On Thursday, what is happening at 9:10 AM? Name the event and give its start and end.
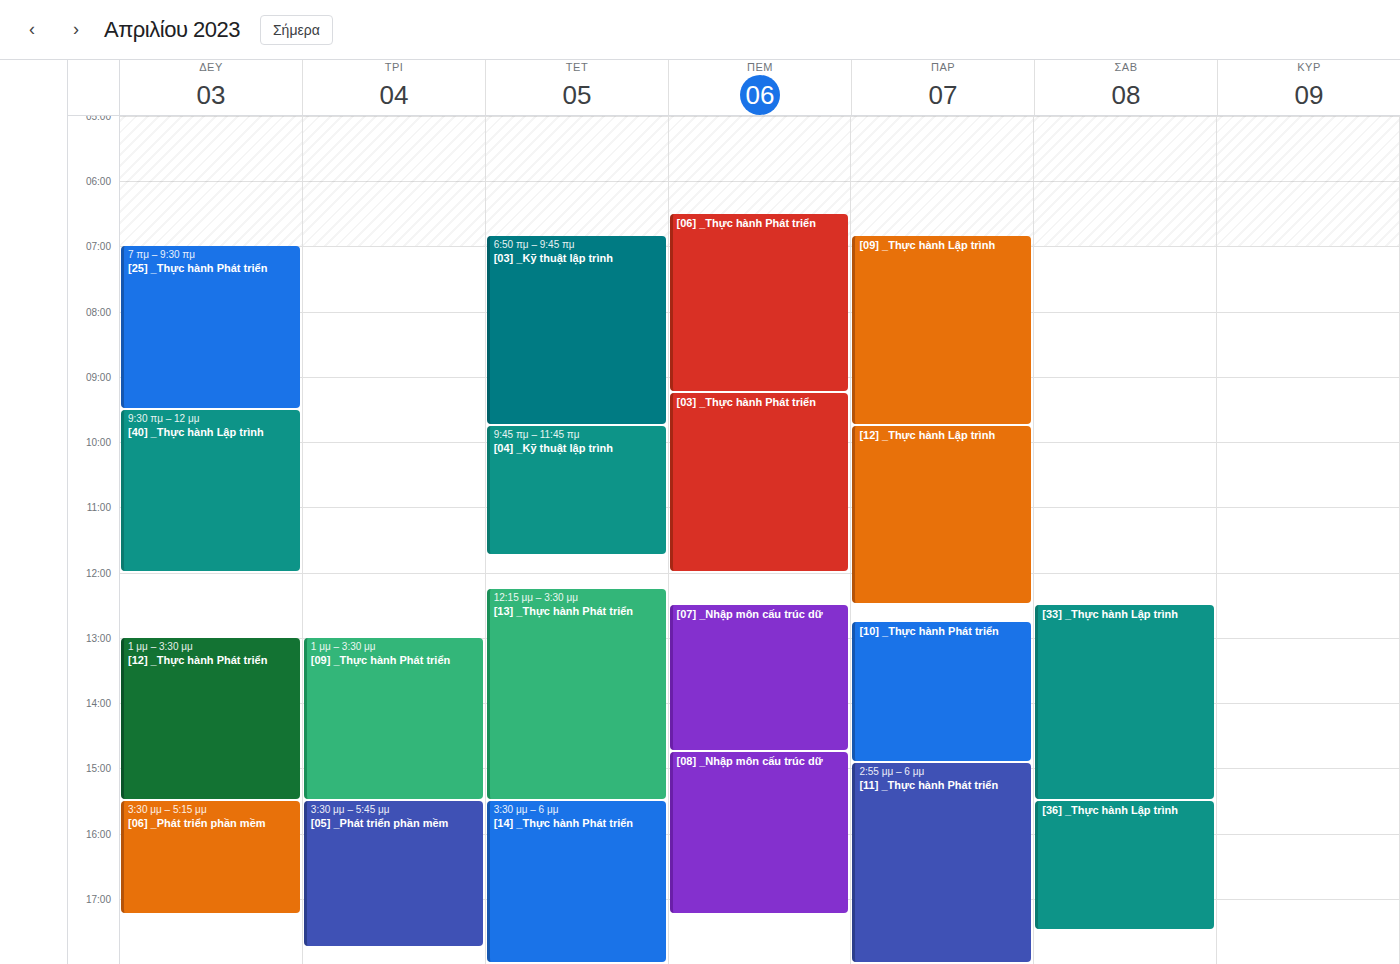
"[06] _Thực hành Phát triển", 6:30 AM to 9:15 AM